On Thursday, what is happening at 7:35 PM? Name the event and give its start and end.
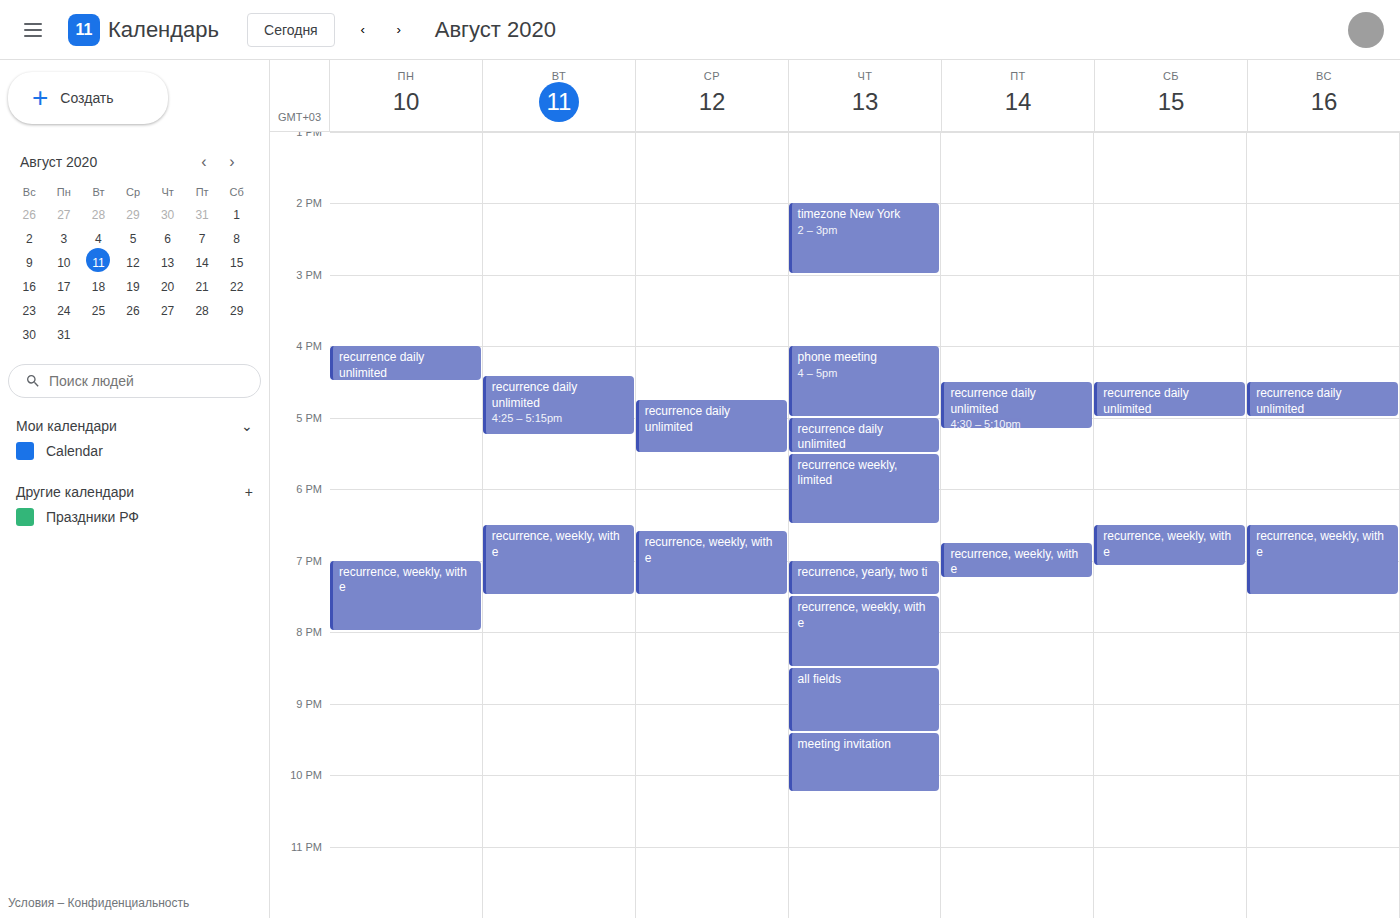
"recurrence, weekly, with e", 7:30 PM to 8:30 PM